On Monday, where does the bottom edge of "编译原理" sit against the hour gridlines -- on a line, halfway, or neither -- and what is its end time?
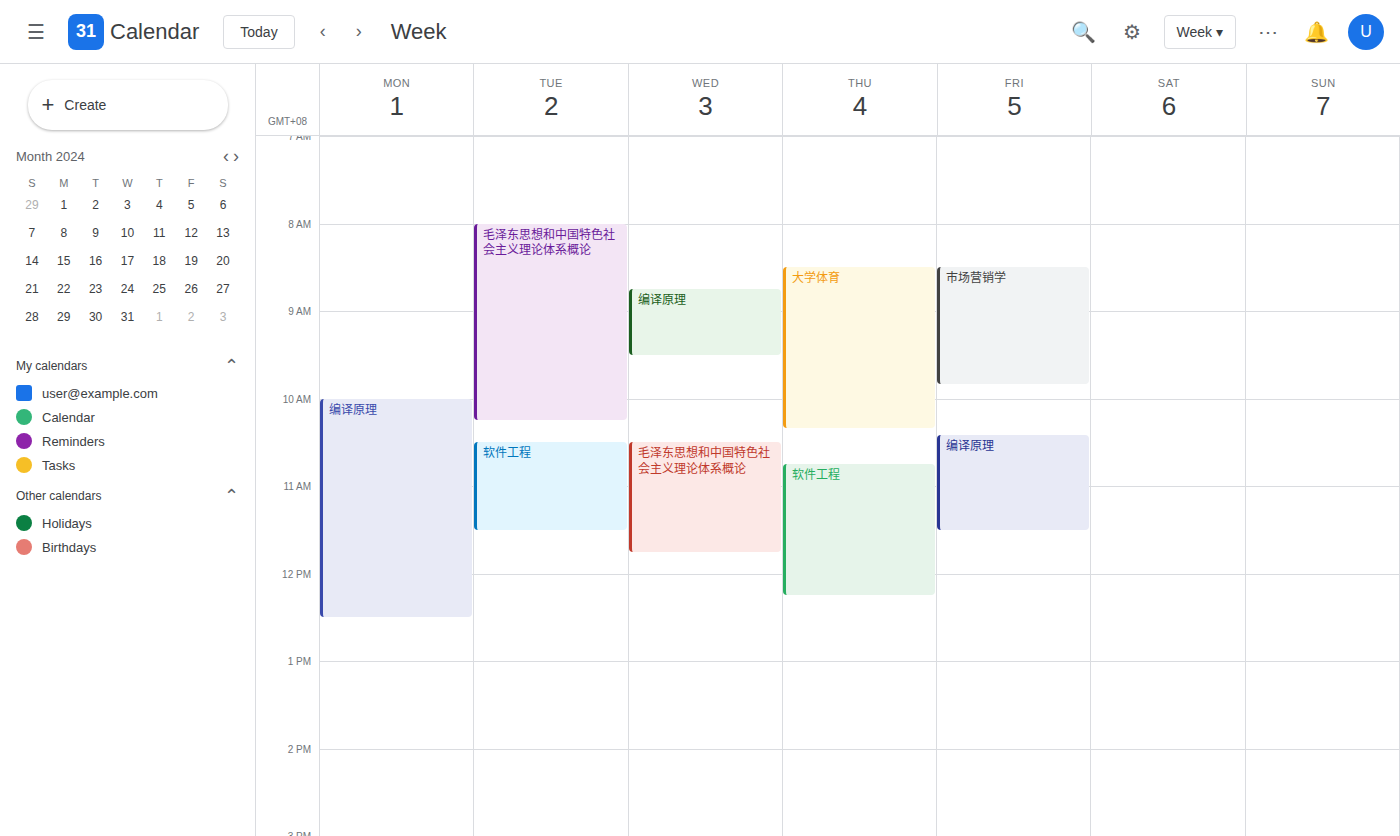
12:30 PM -- halfway between the 12 PM and 1 PM lines.